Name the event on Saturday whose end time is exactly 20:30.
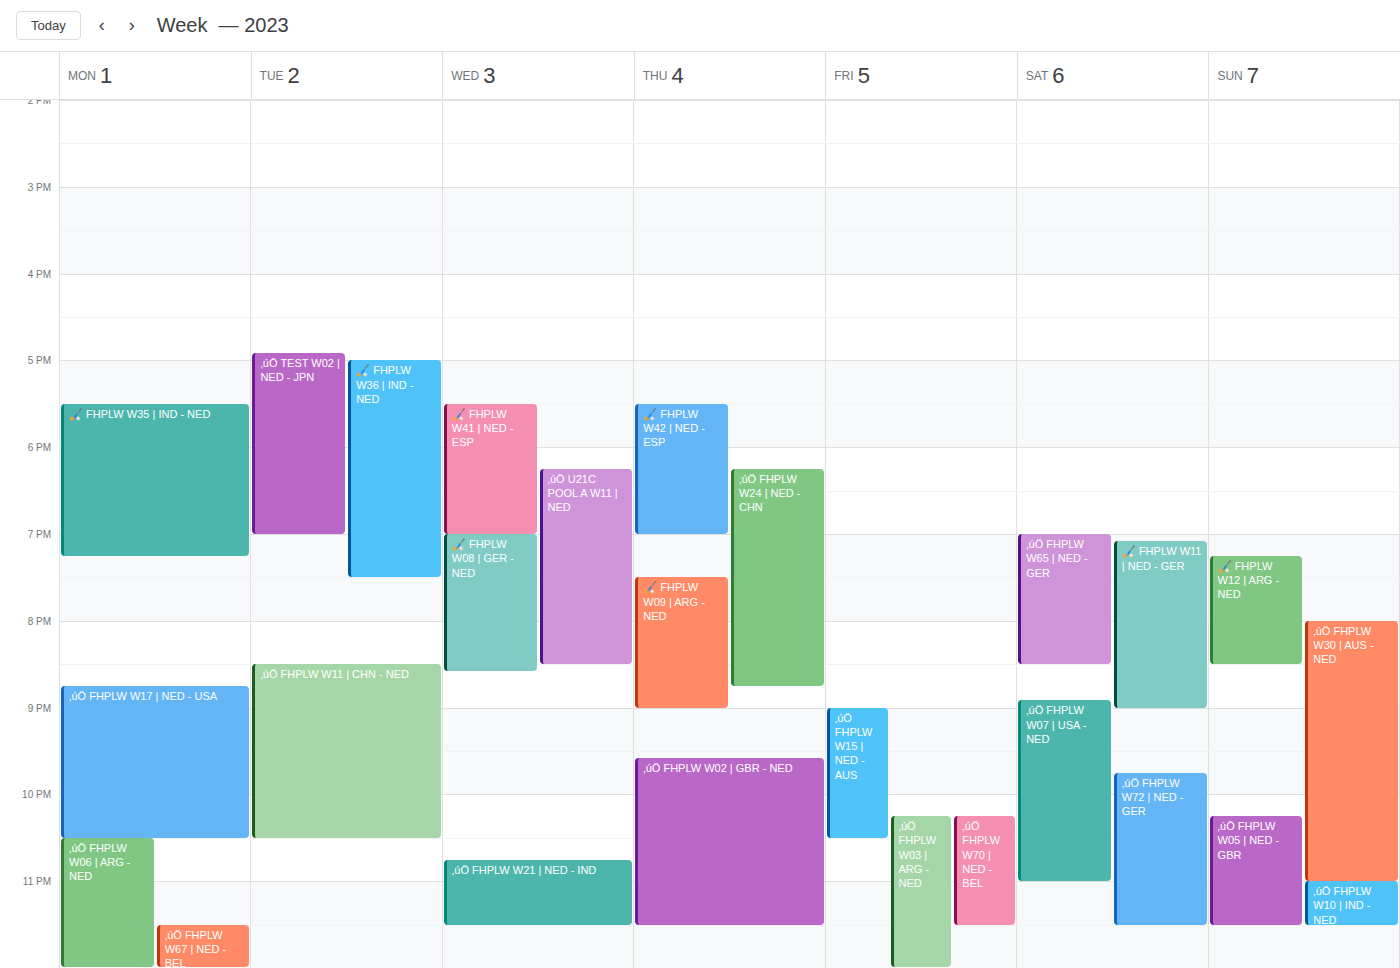
"‚úÖ FHPLW W65 | NED - GER"